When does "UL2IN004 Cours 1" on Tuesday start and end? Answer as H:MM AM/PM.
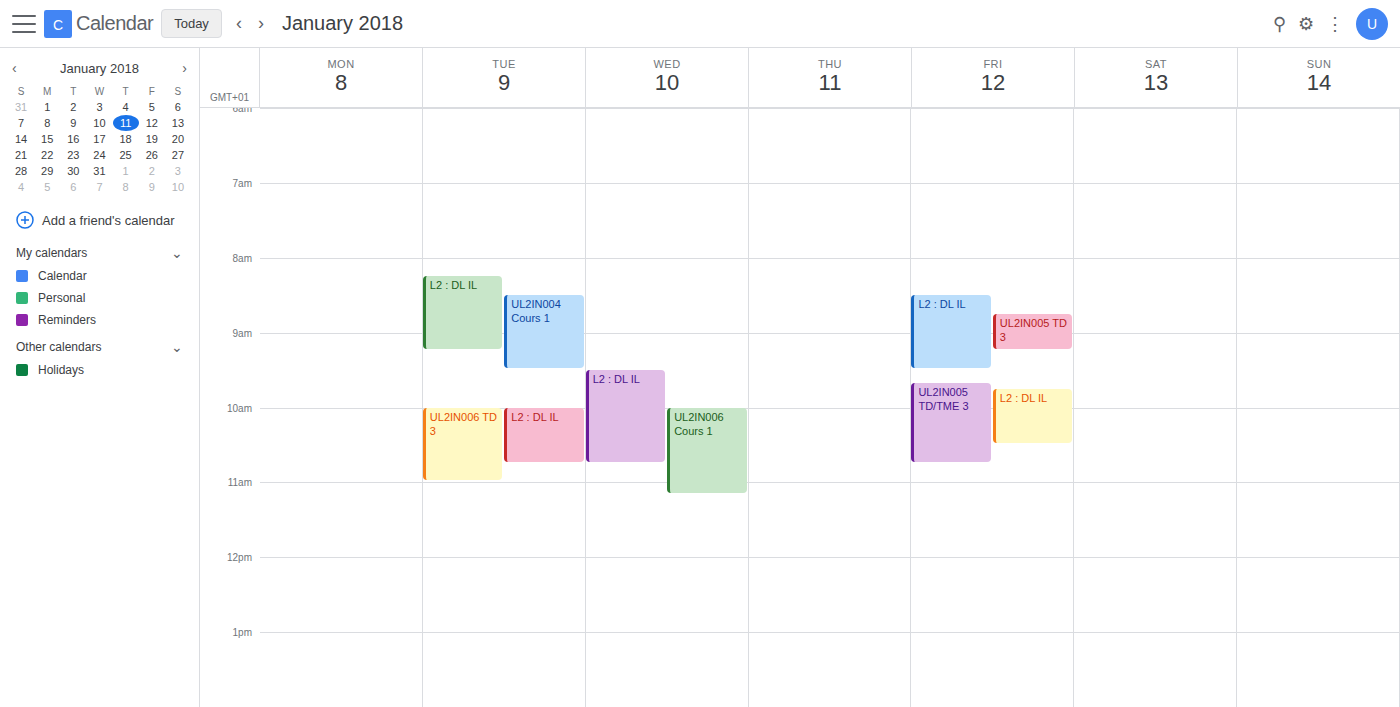
8:30 AM to 9:30 AM